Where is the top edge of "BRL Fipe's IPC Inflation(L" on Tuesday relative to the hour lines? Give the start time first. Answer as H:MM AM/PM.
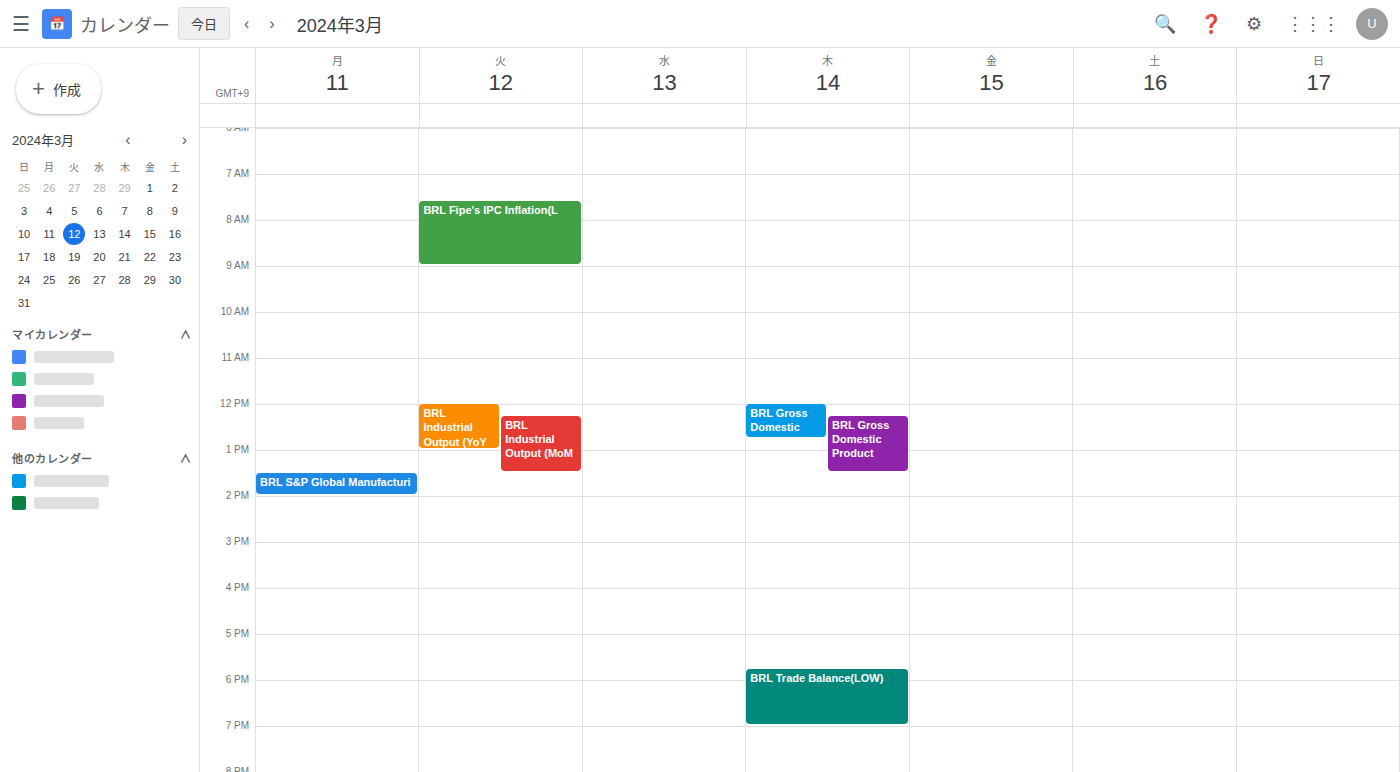
7:35 AM -- neither: 35 minutes below the 7 AM line and 25 minutes above the 8 AM line.